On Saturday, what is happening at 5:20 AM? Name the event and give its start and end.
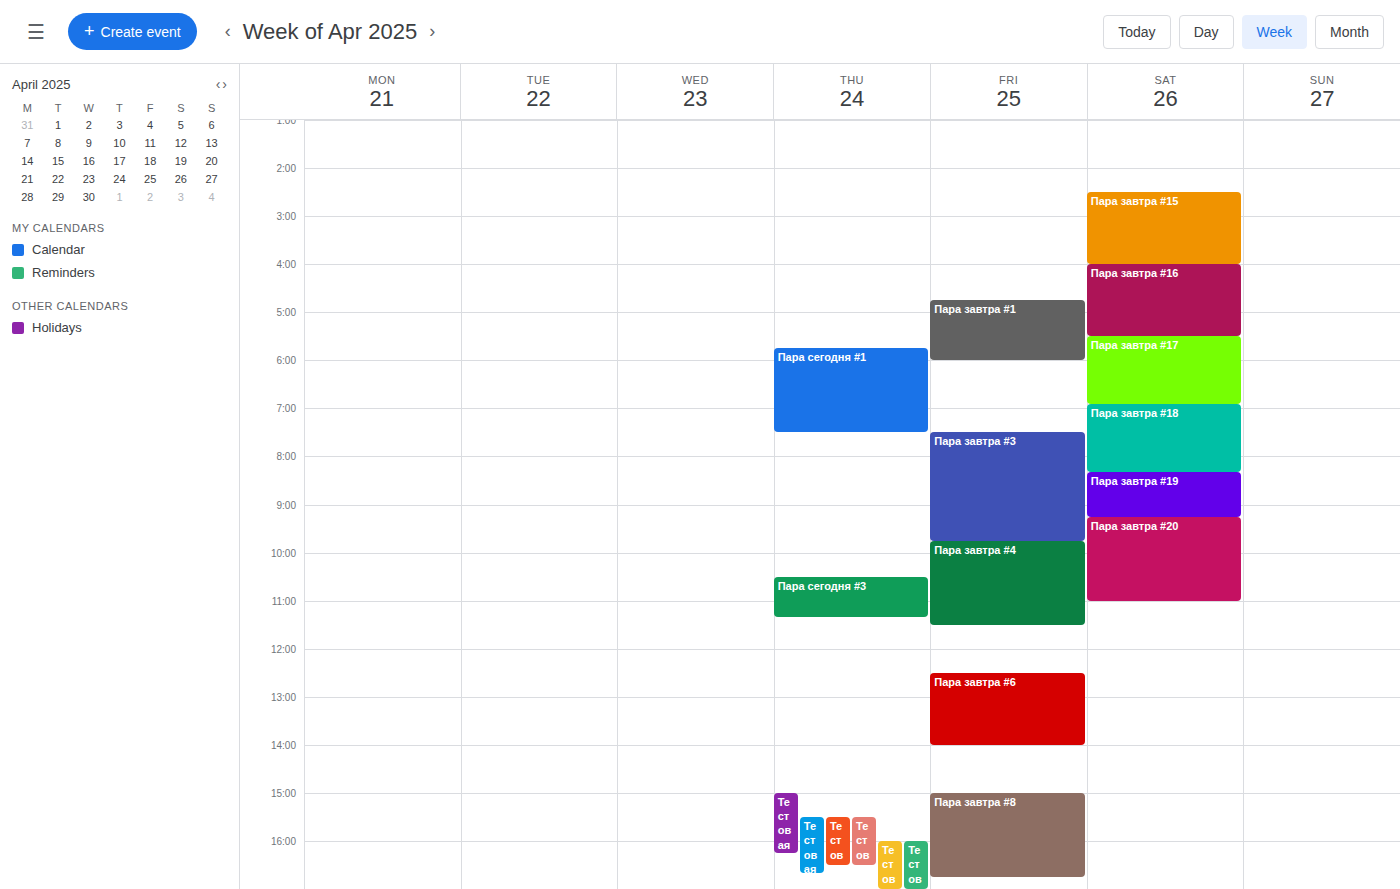
"Пара завтра #16", 4:00 AM to 5:30 AM